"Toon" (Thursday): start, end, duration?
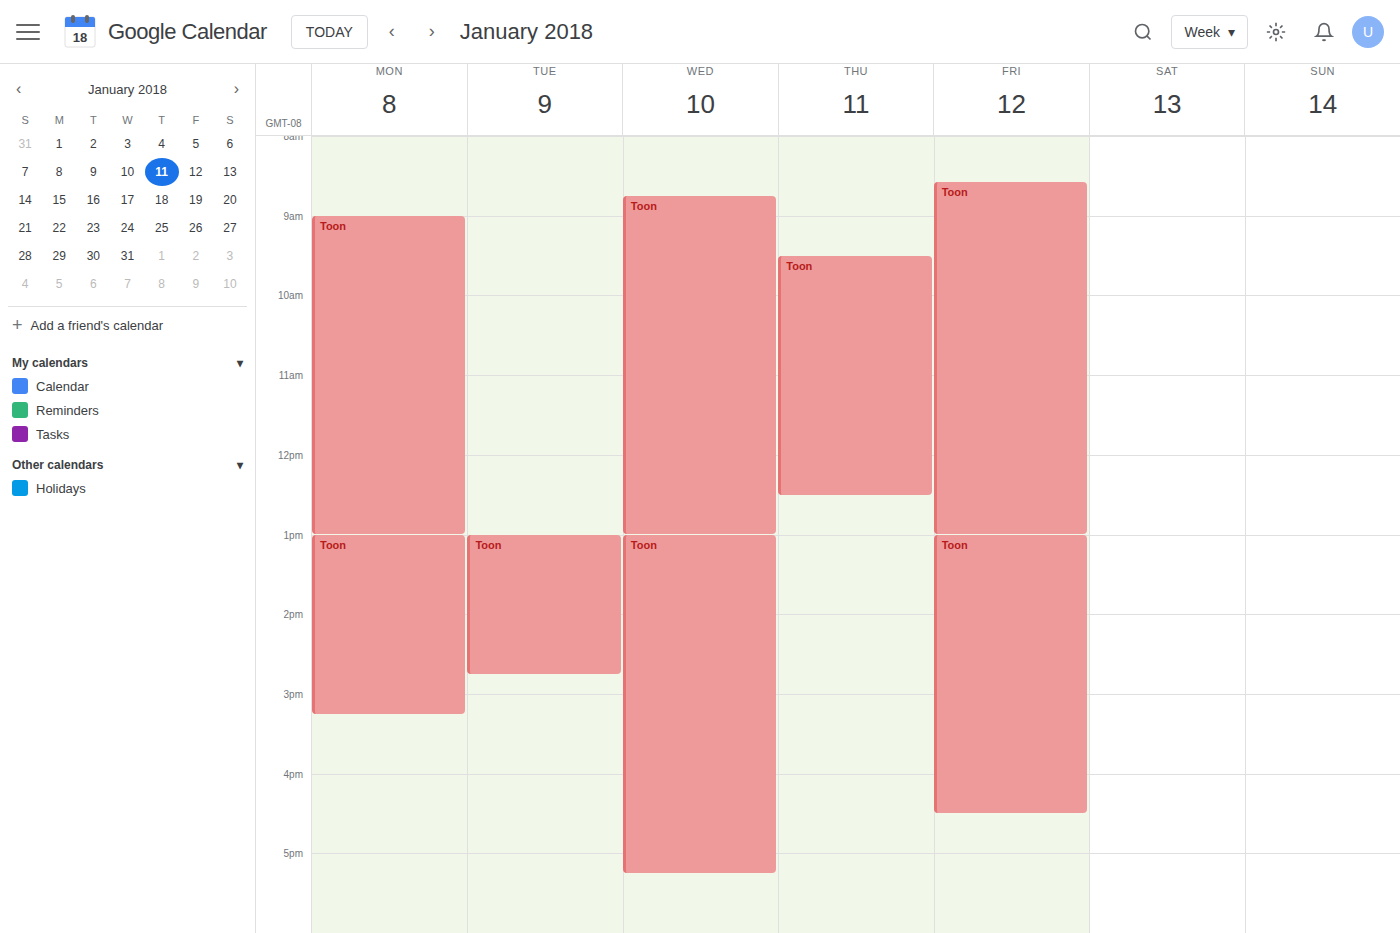
9:30 AM to 12:30 PM, 3 hours